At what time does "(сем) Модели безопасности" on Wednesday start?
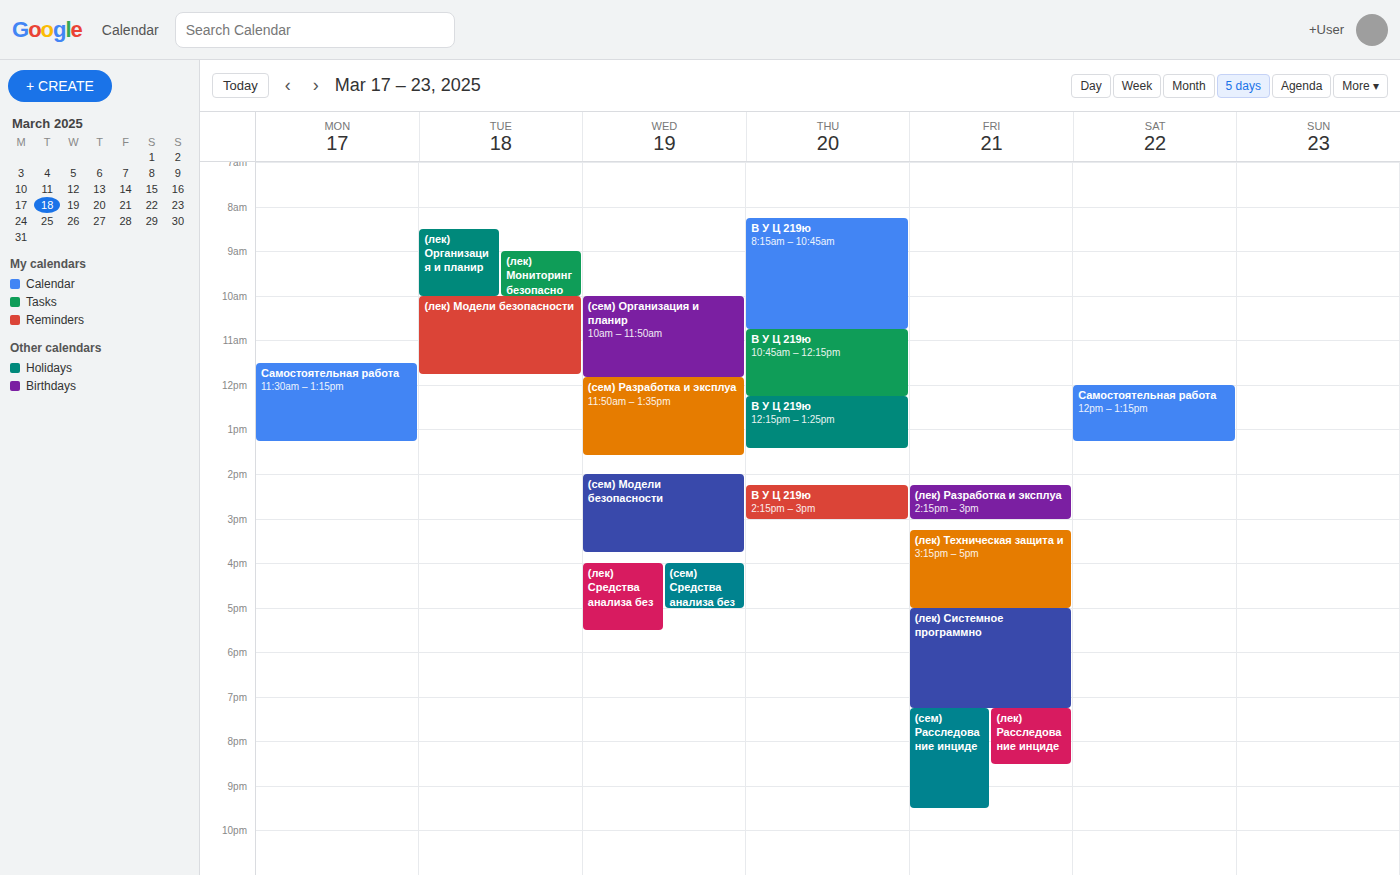
2:00 PM